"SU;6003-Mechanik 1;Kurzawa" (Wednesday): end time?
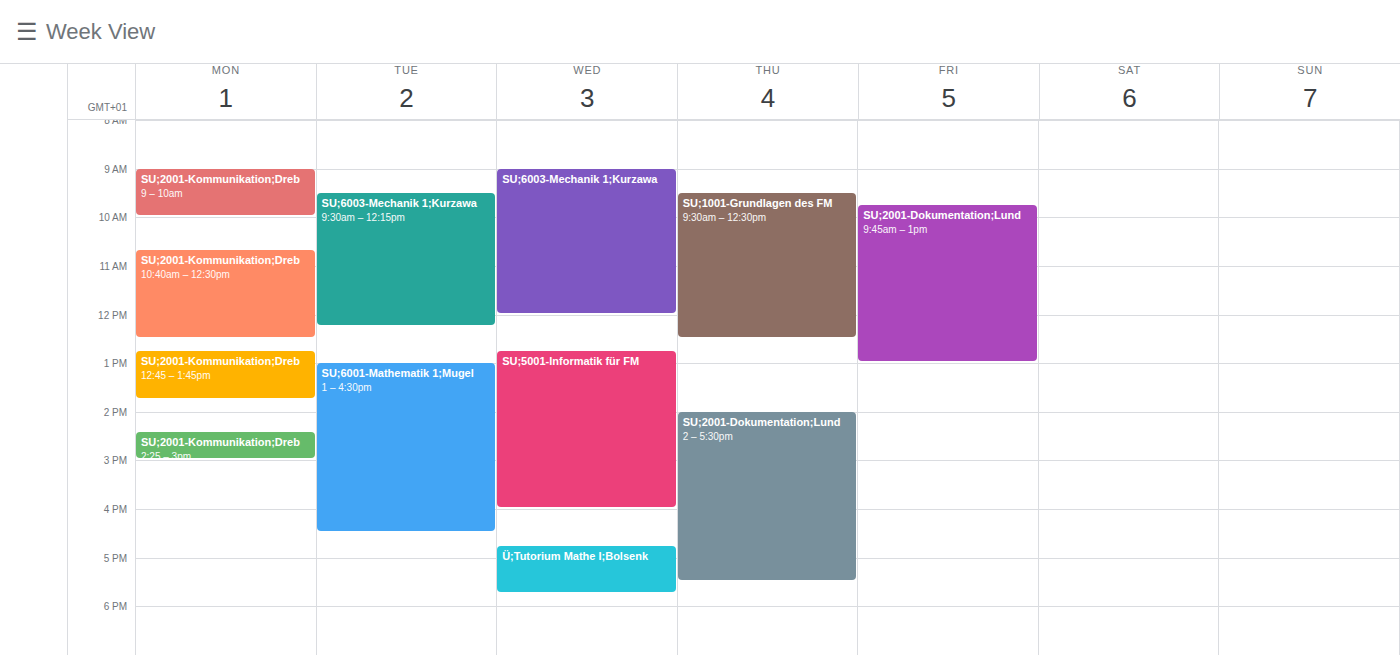
12:00 PM